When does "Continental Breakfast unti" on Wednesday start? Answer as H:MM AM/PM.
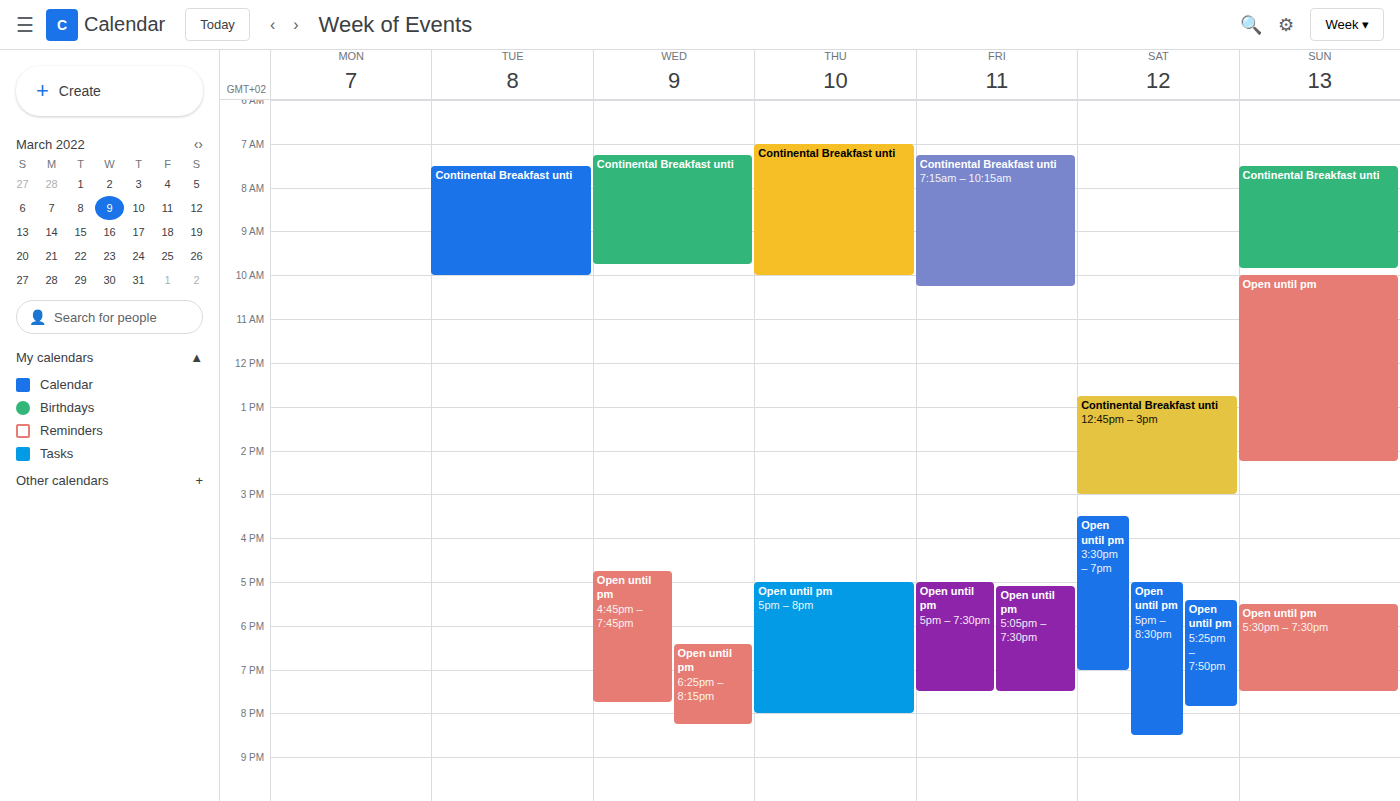
7:15 AM